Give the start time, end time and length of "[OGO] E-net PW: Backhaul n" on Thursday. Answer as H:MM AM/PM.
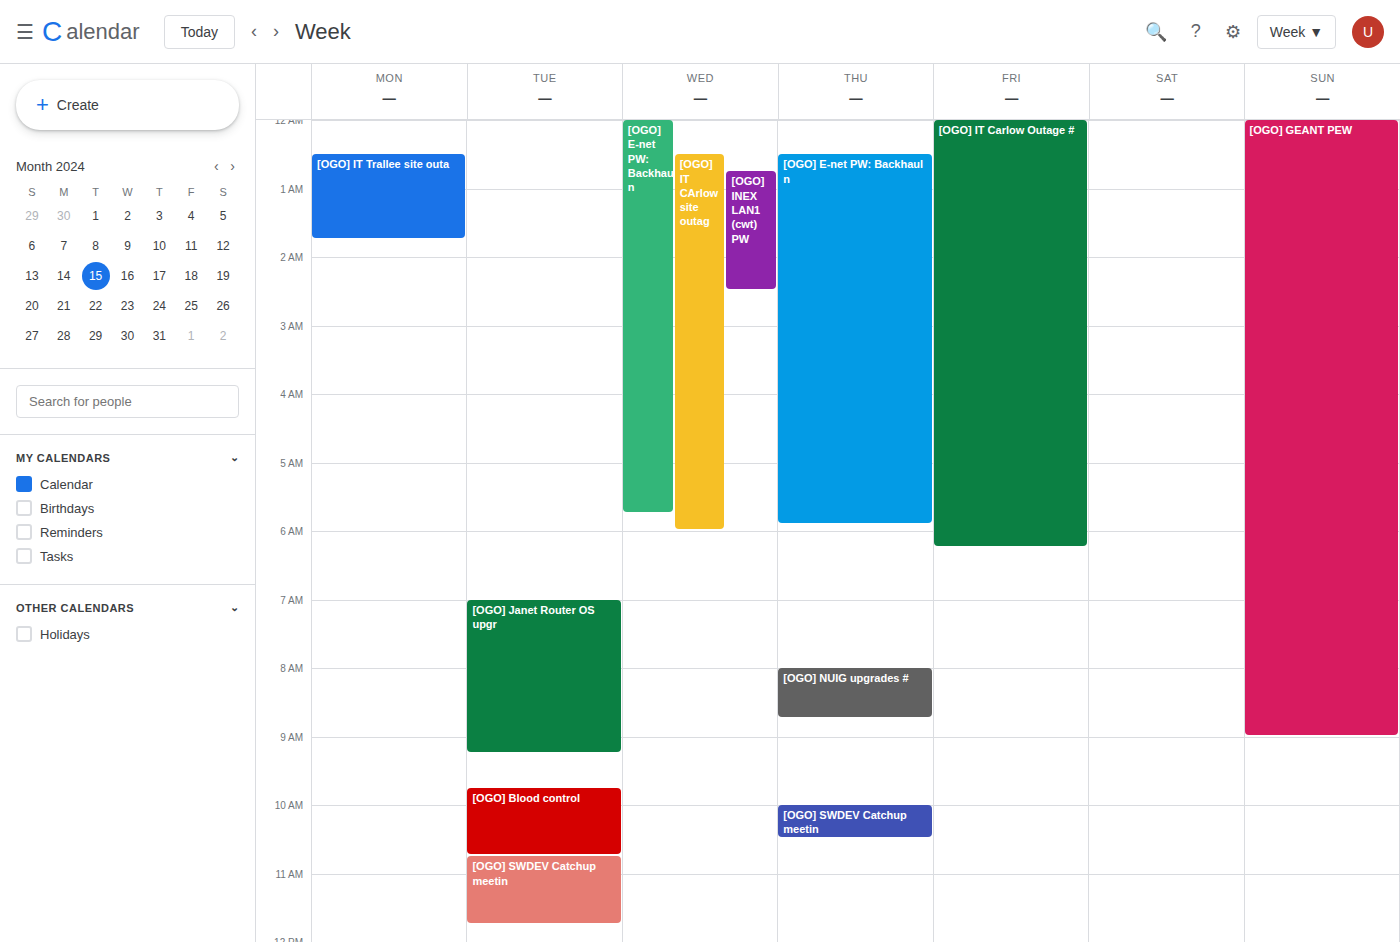
12:30 AM to 5:55 AM, 5 hours 25 minutes